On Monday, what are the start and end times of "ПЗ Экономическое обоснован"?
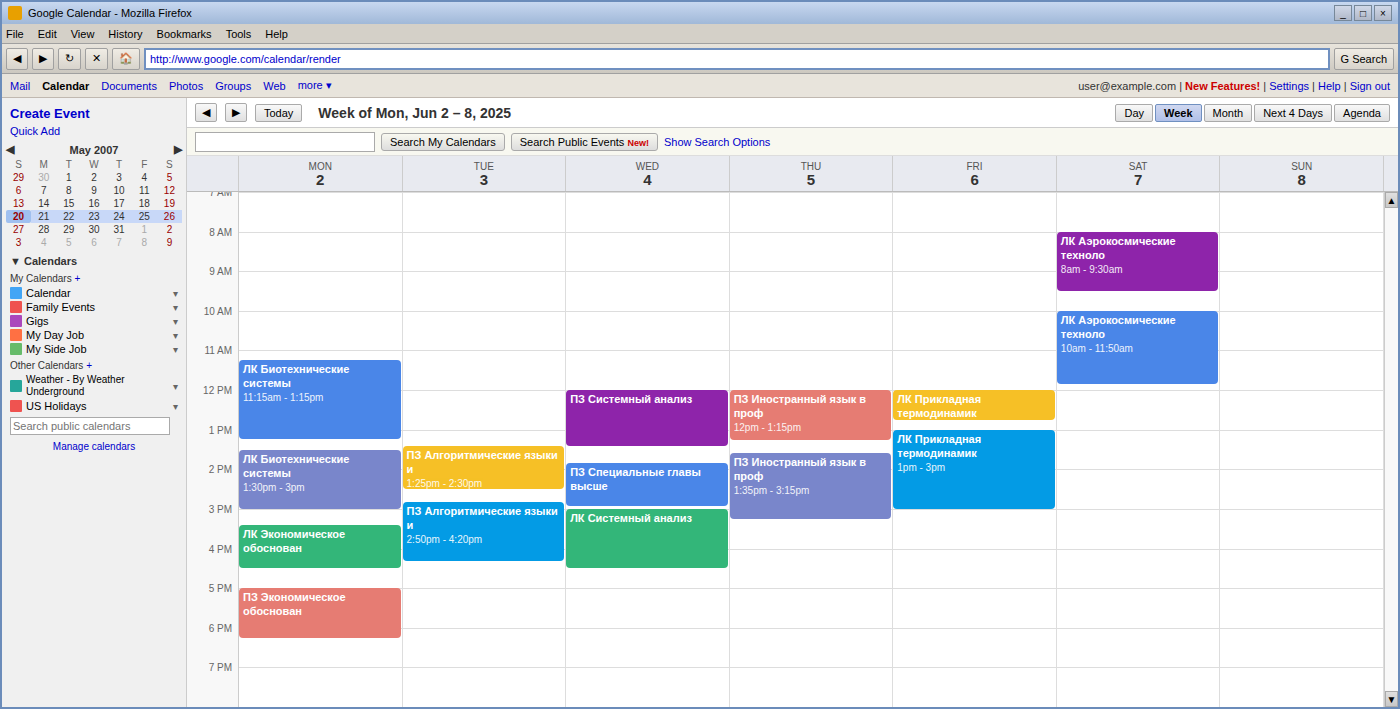
5:00 PM to 6:15 PM